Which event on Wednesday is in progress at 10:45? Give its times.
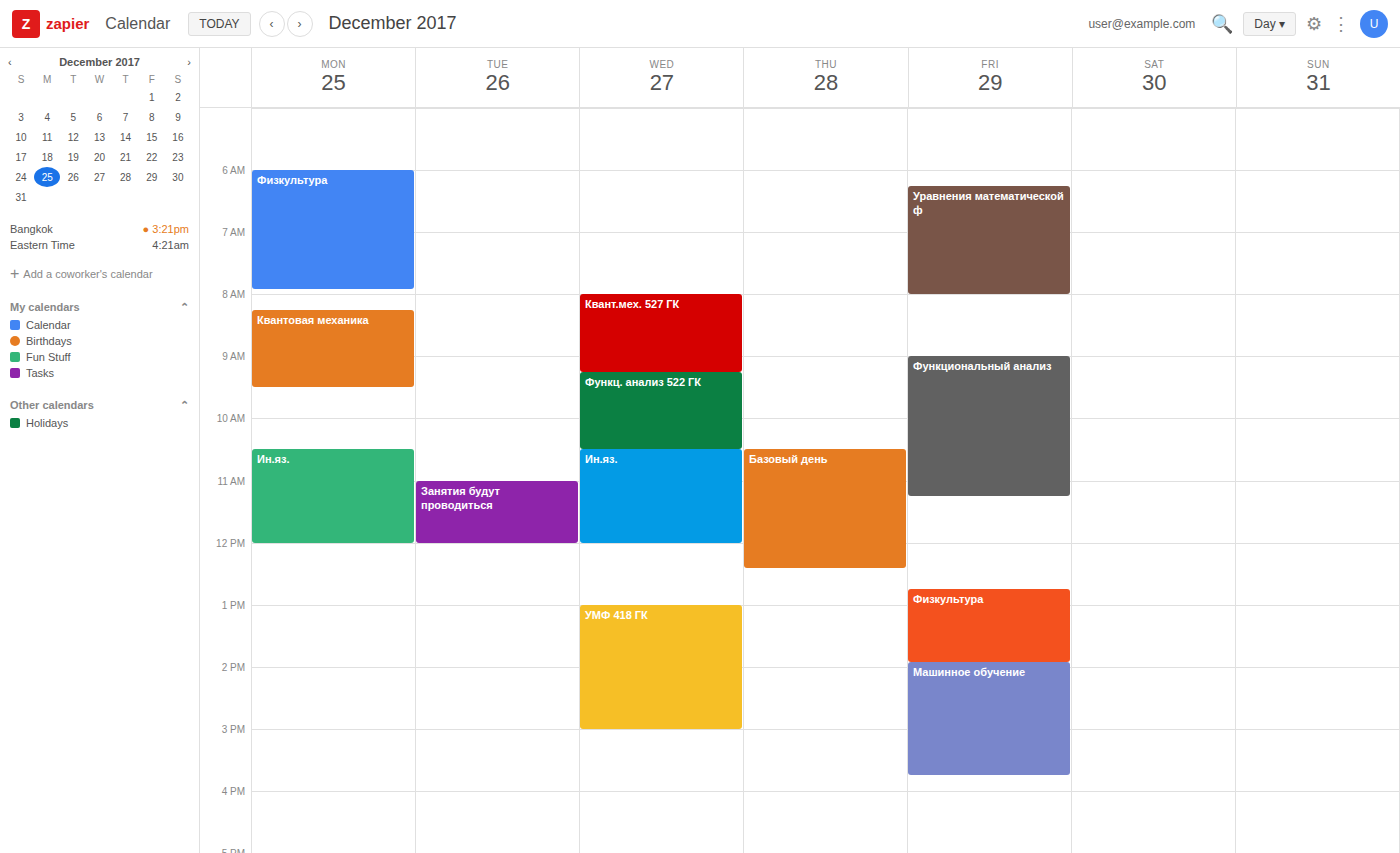
"Ин.яз.", 10:30 to 12:00